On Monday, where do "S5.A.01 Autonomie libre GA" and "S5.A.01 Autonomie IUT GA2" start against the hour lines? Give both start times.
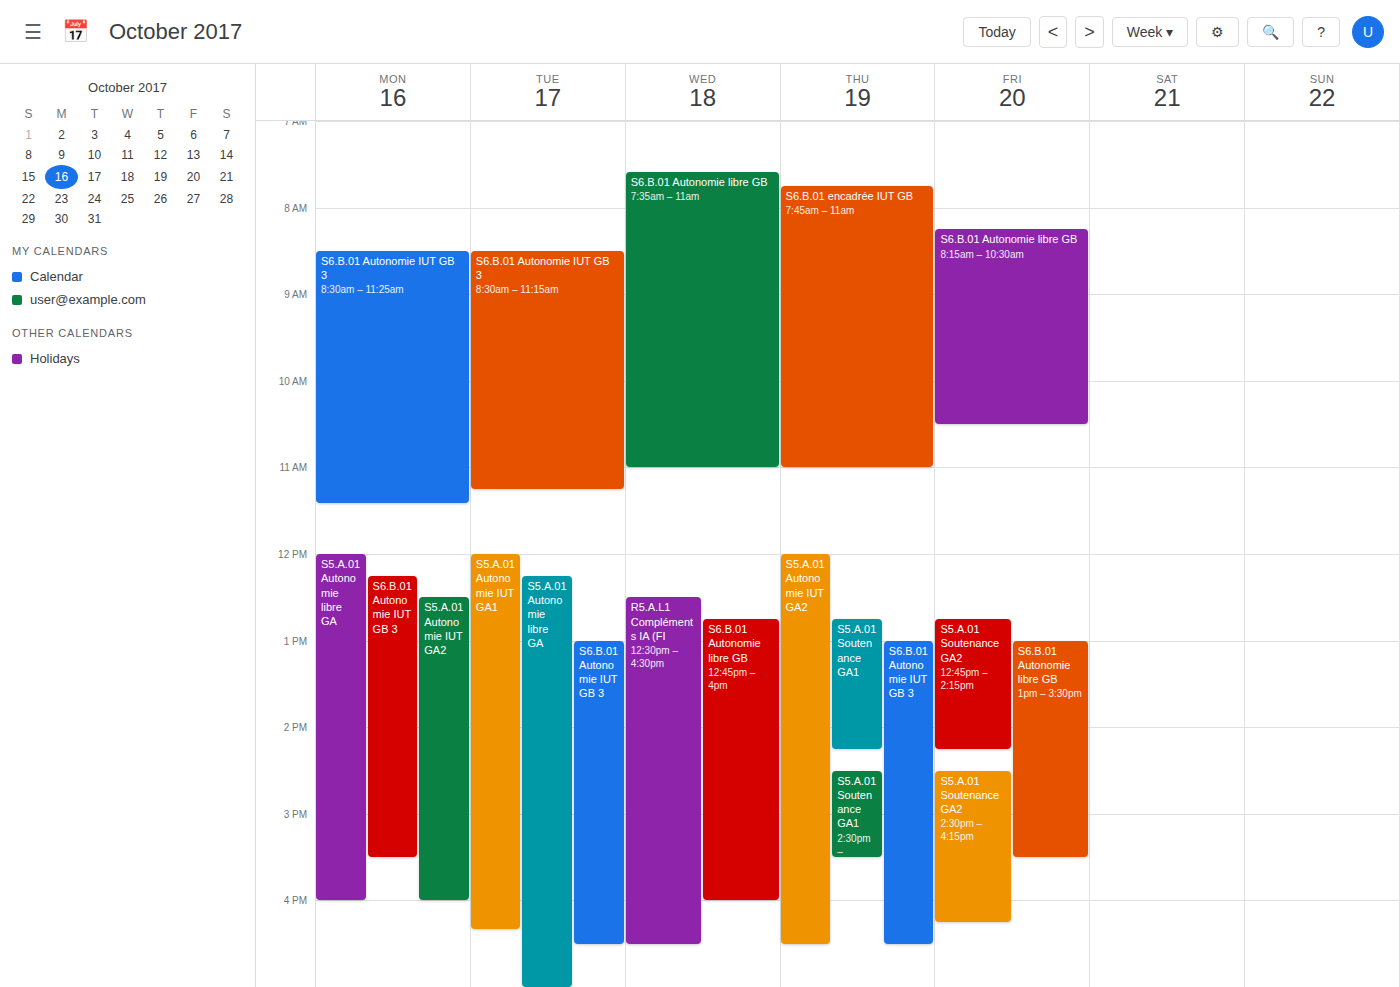
"S5.A.01 Autonomie libre GA": 12:00 PM, exactly on the 12 PM line. "S5.A.01 Autonomie IUT GA2": 12:30 PM, halfway between the 12 PM and 1 PM lines.